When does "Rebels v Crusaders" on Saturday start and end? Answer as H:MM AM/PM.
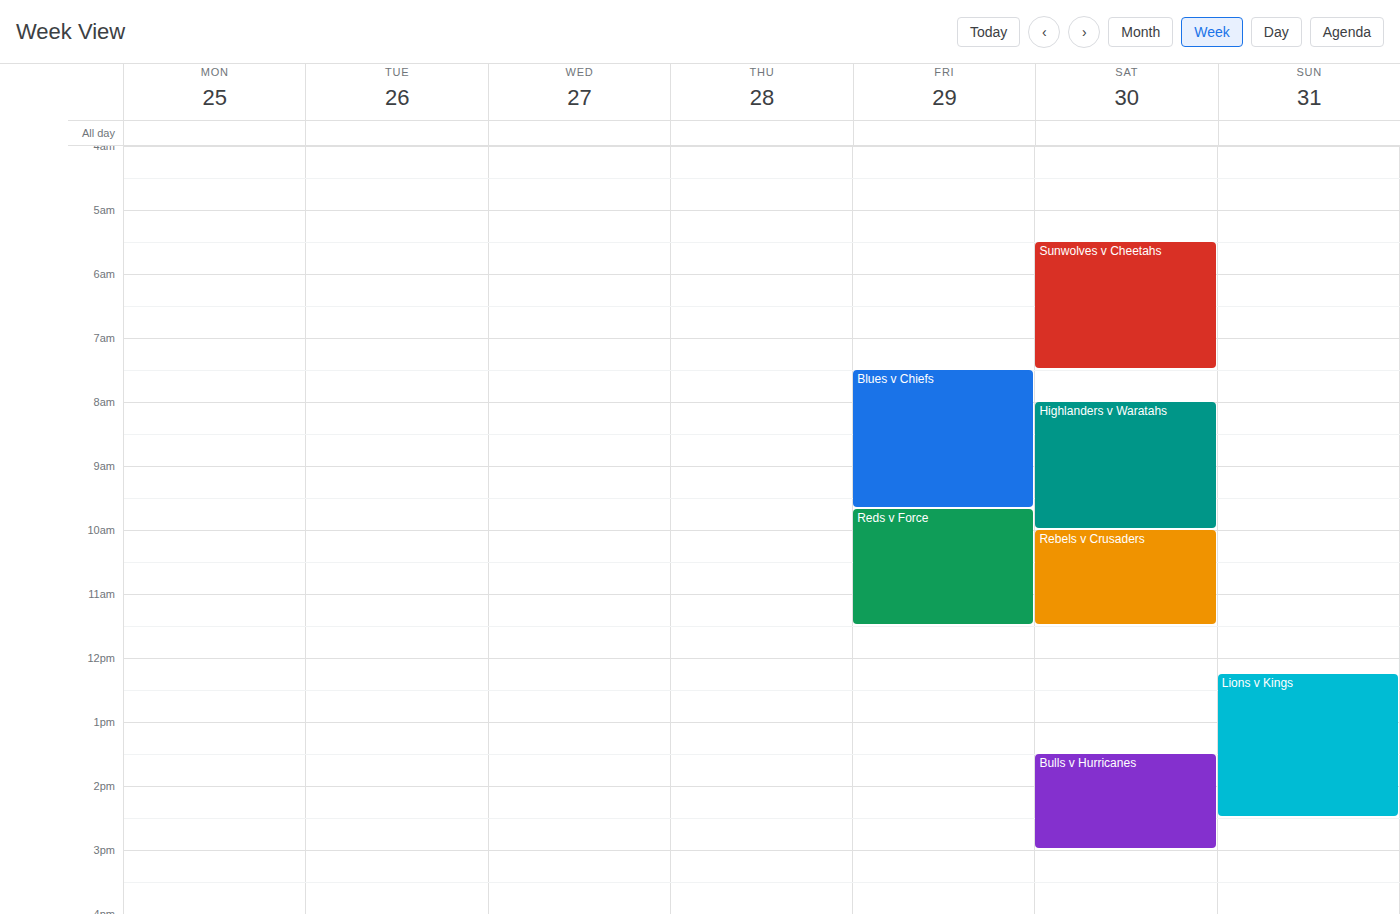
10:00 AM to 11:30 AM